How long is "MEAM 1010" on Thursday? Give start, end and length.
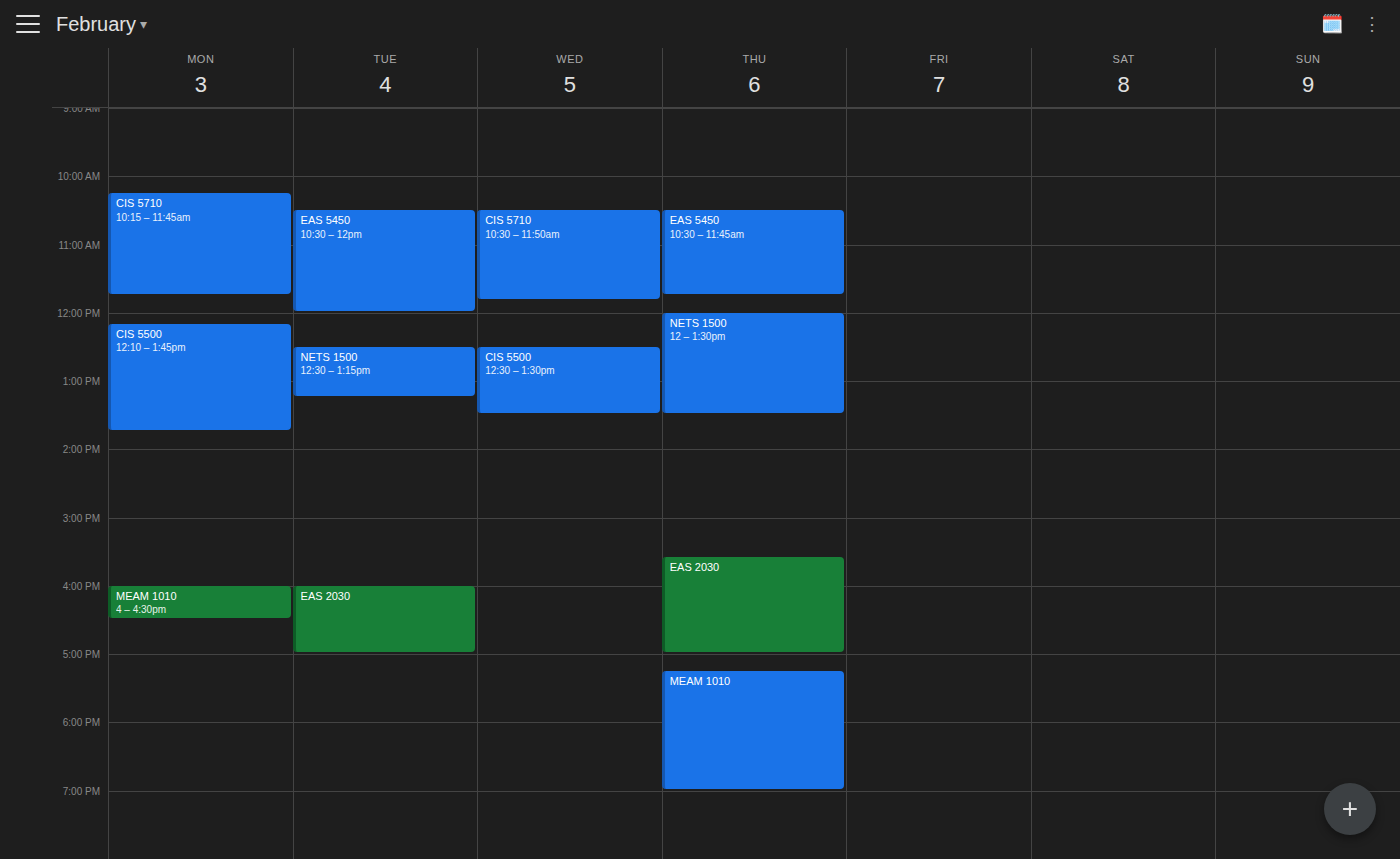
5:15 PM to 7:00 PM, 1 hour 45 minutes